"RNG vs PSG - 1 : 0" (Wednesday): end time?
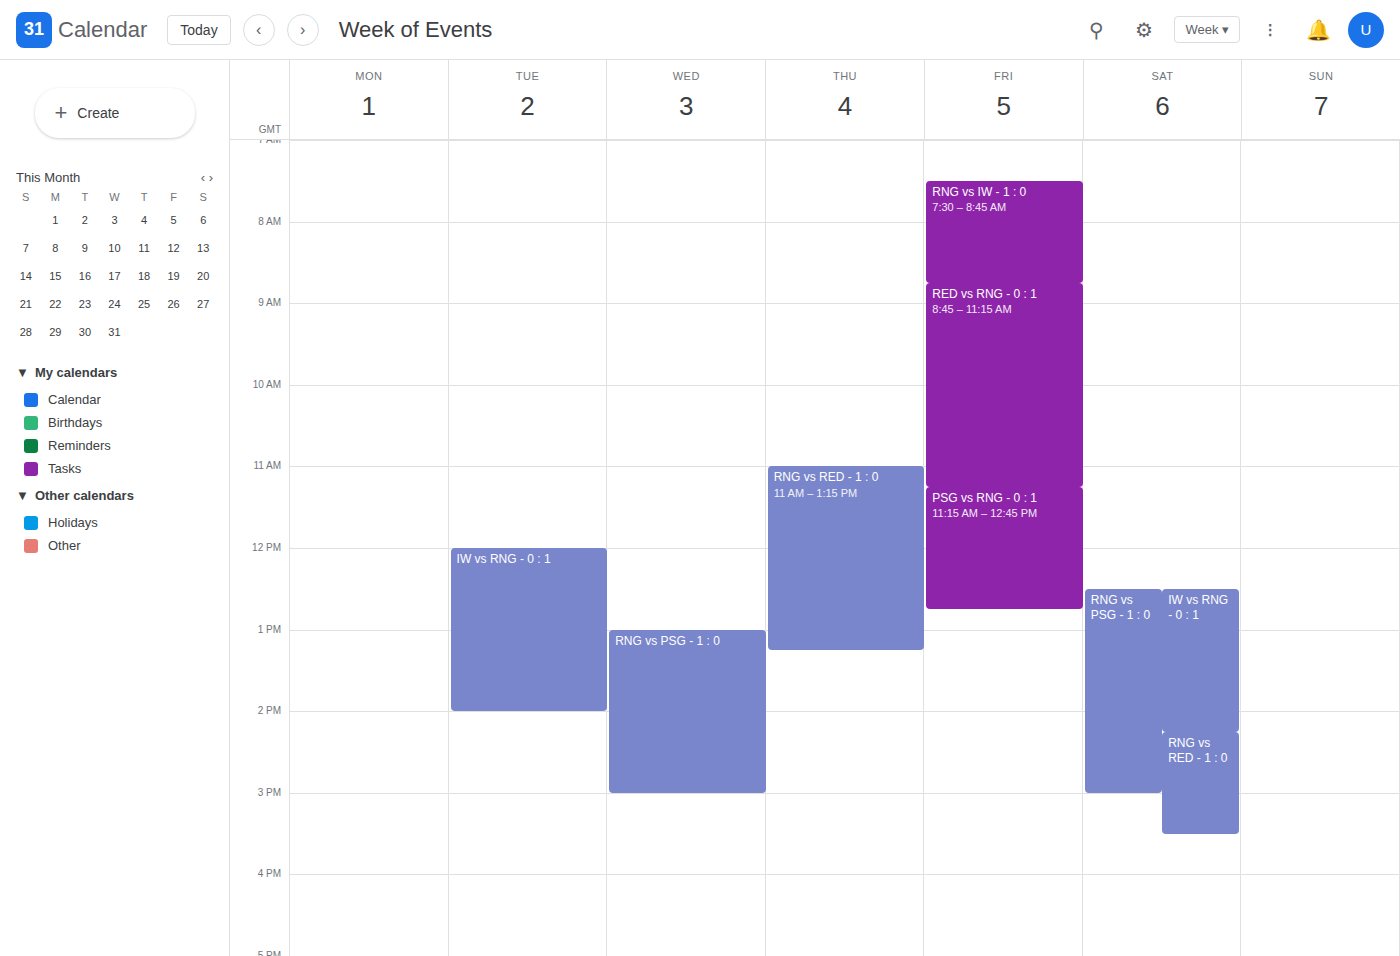
3:00 PM